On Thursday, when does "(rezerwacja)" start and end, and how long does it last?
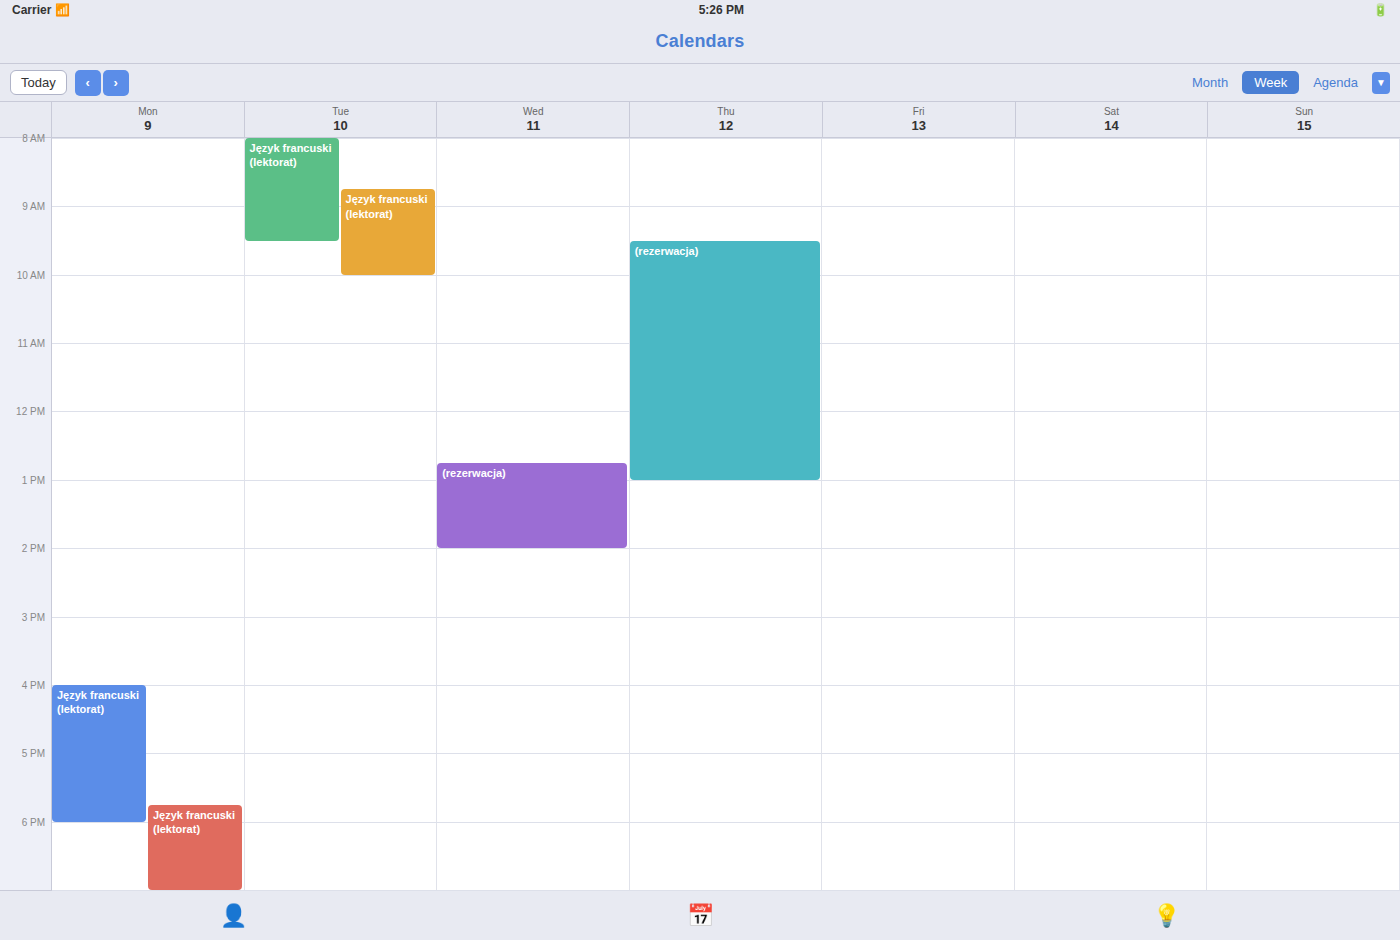
09:30 to 13:00, 3 hours 30 minutes